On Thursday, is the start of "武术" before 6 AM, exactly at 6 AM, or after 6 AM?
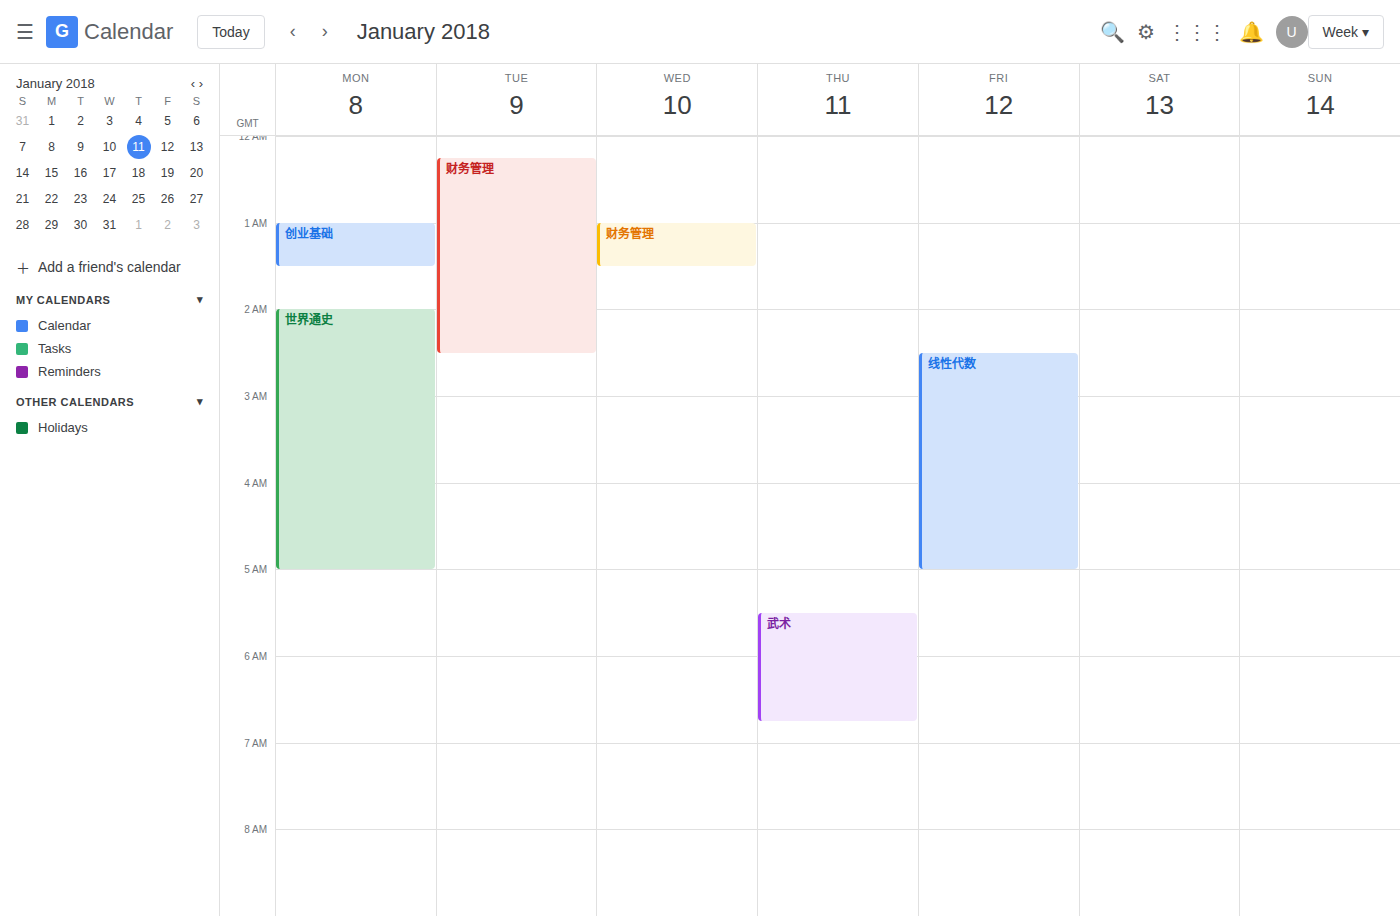
5:30 AM -- before 6 AM, 30 minutes above the 6 AM line.